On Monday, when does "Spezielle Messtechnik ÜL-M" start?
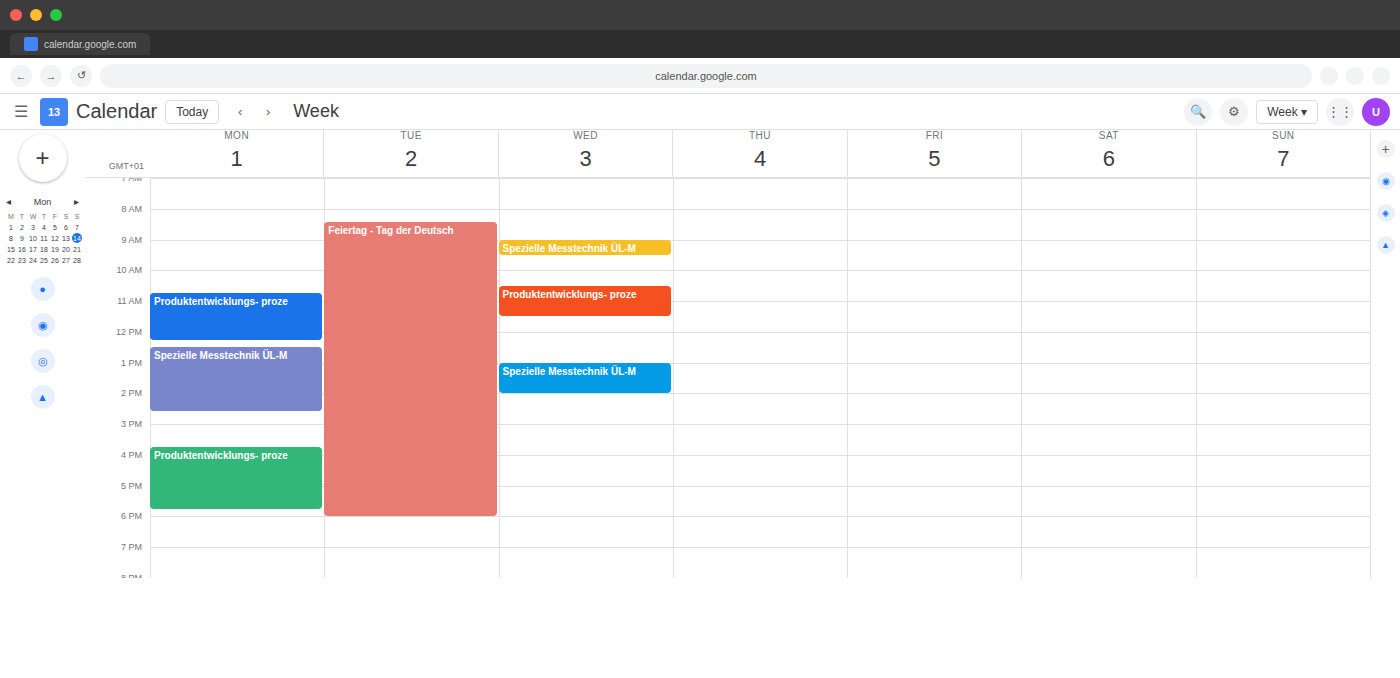
12:30 PM